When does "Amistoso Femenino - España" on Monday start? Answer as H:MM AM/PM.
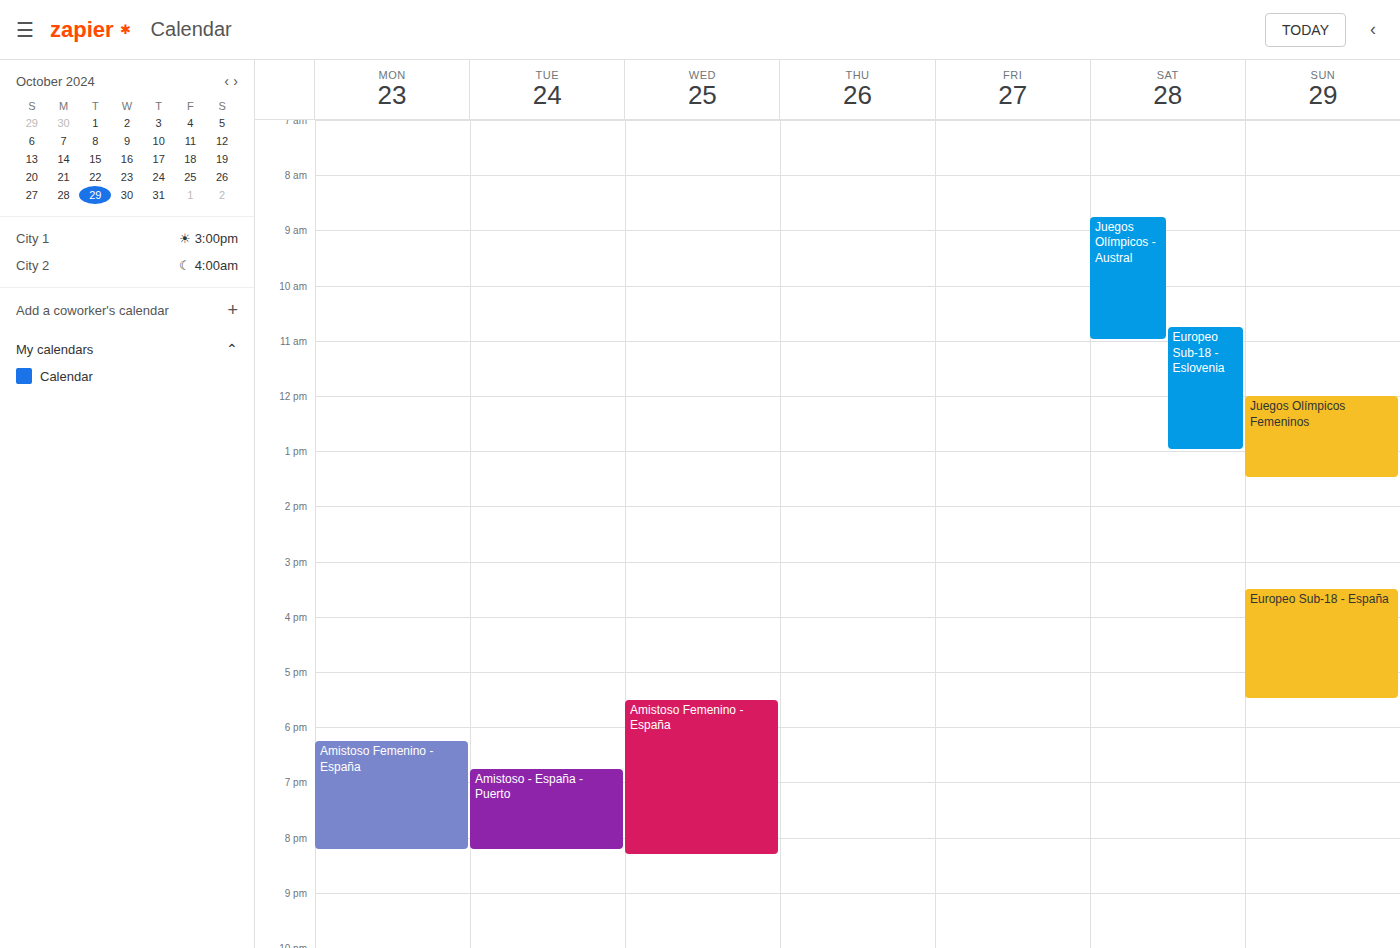
6:15 PM